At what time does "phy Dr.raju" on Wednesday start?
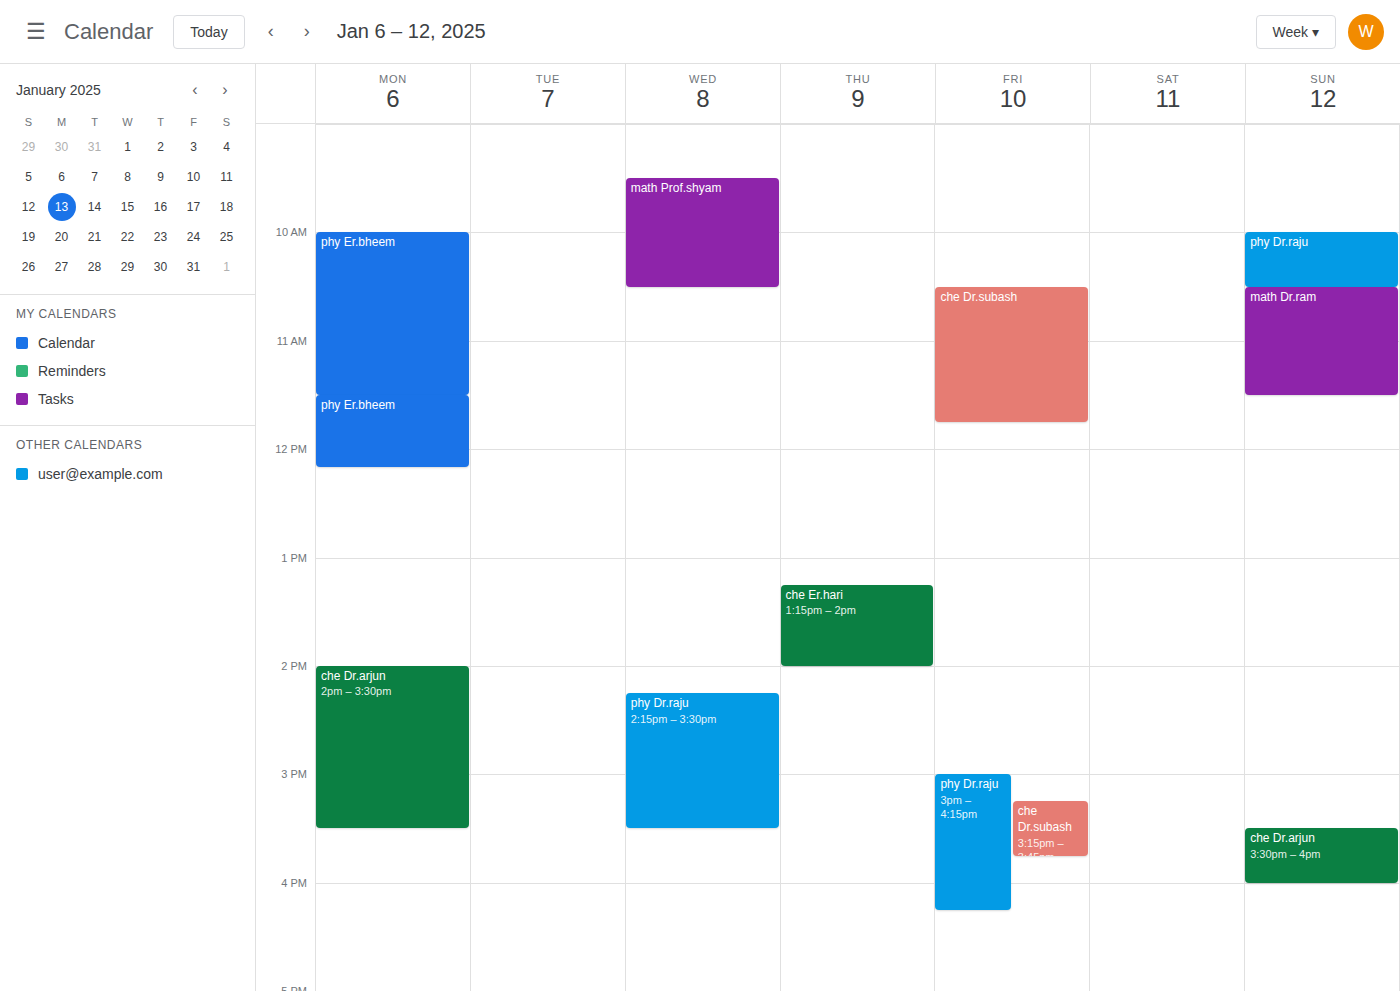
2:15 PM